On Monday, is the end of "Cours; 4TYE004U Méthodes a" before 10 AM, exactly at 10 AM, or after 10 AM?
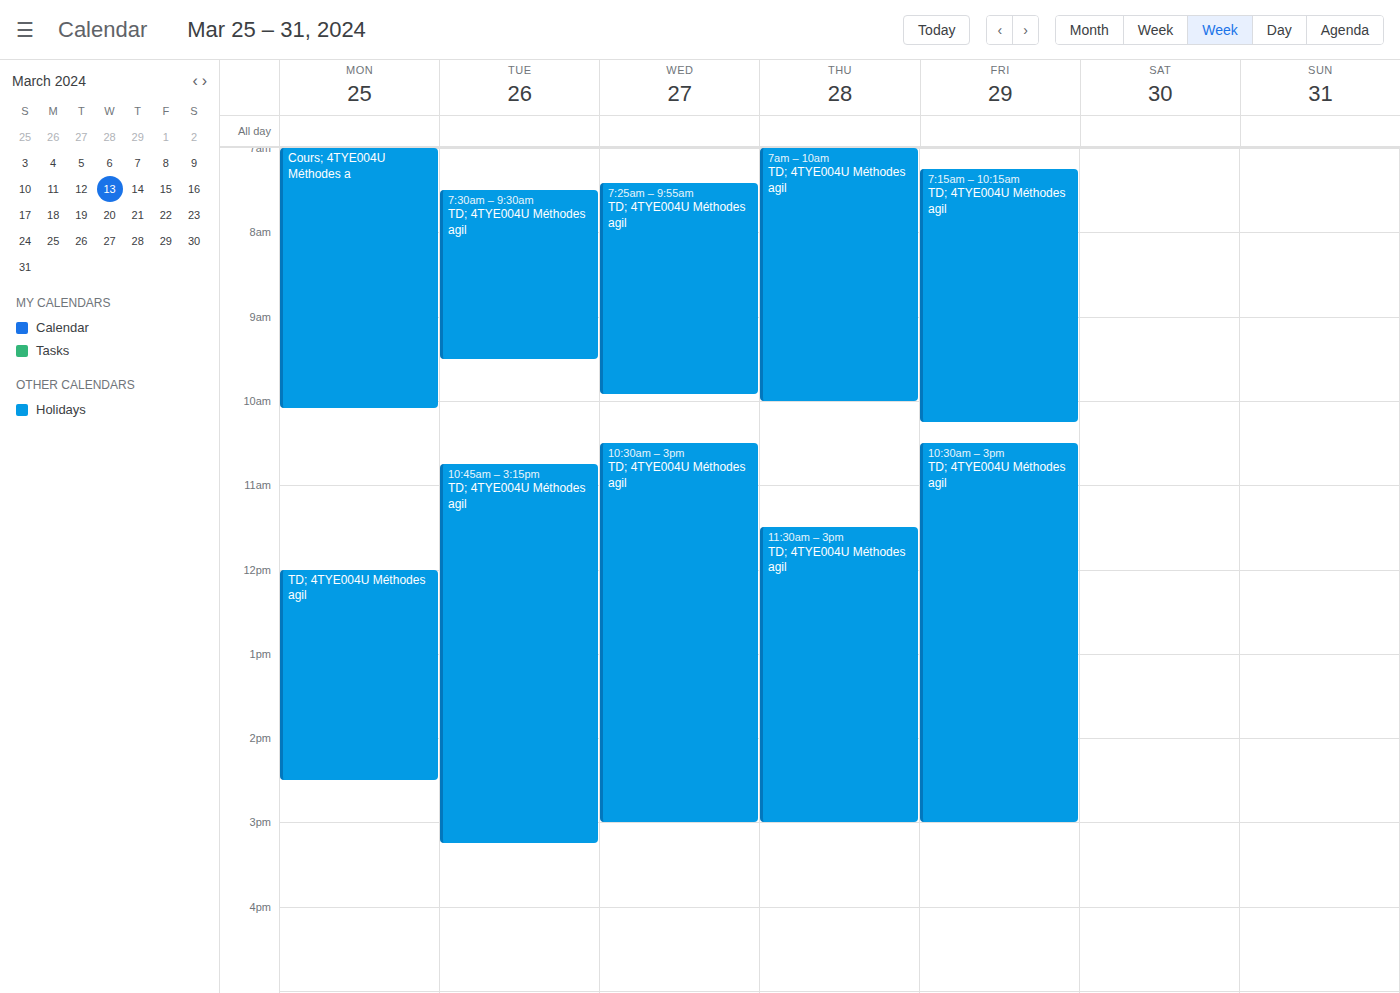
10:05 AM -- after 10 AM, 5 minutes below the 10 AM line.